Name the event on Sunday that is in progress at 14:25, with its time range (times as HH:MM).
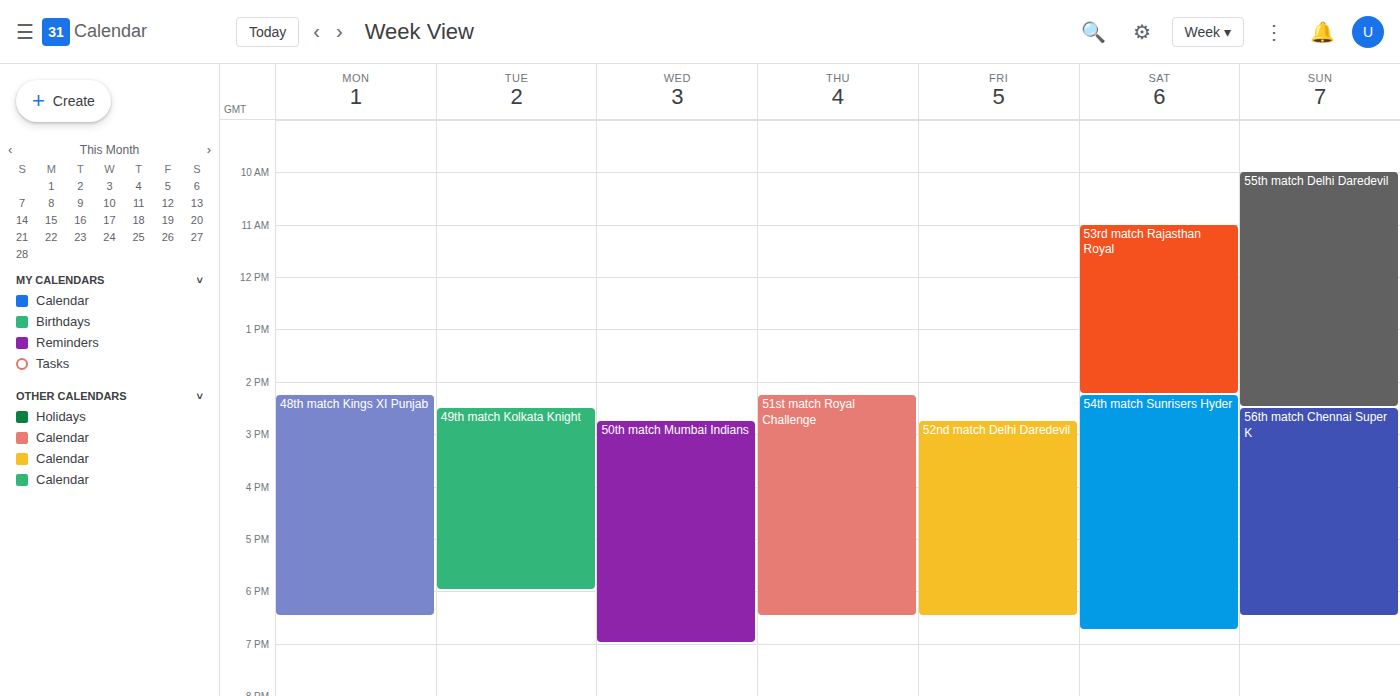
"55th match Delhi Daredevil", 10:00 to 14:30